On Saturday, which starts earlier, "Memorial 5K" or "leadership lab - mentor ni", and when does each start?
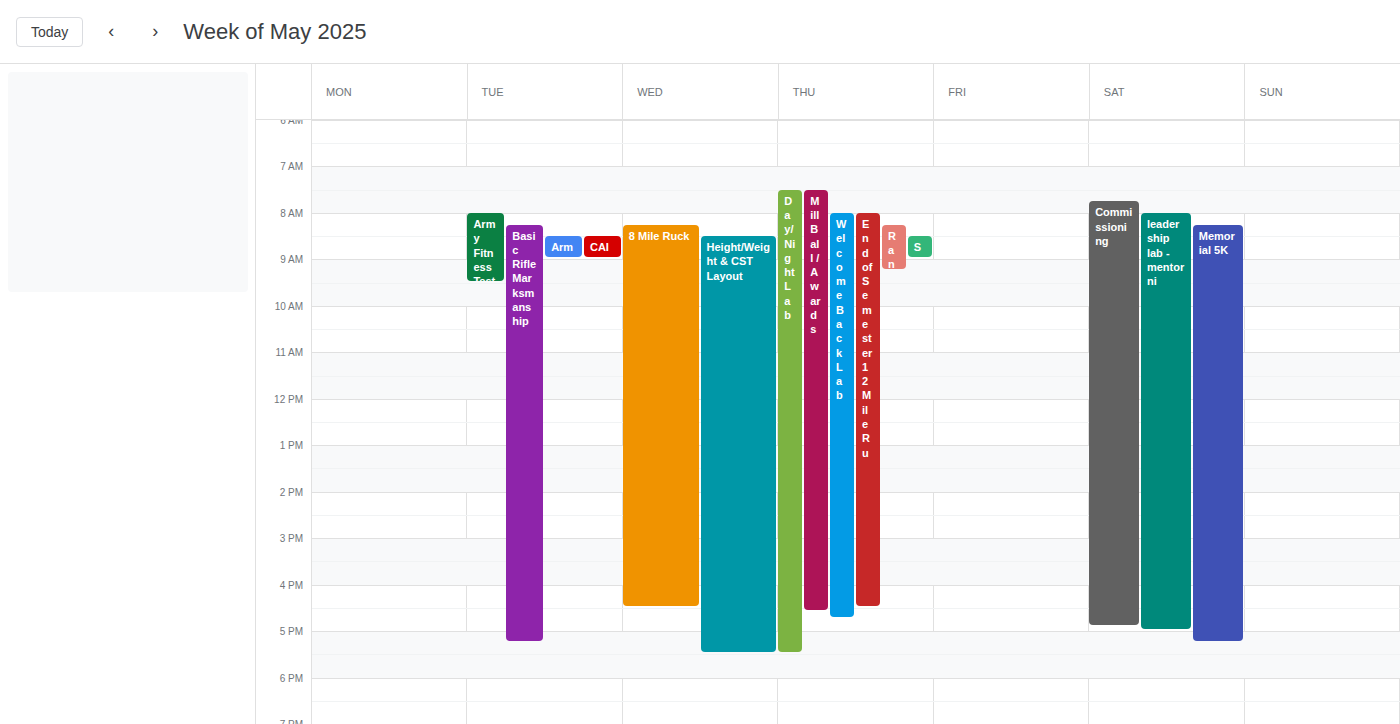
"leadership lab - mentor ni" 8:00 AM; "Memorial 5K" 8:15 AM.